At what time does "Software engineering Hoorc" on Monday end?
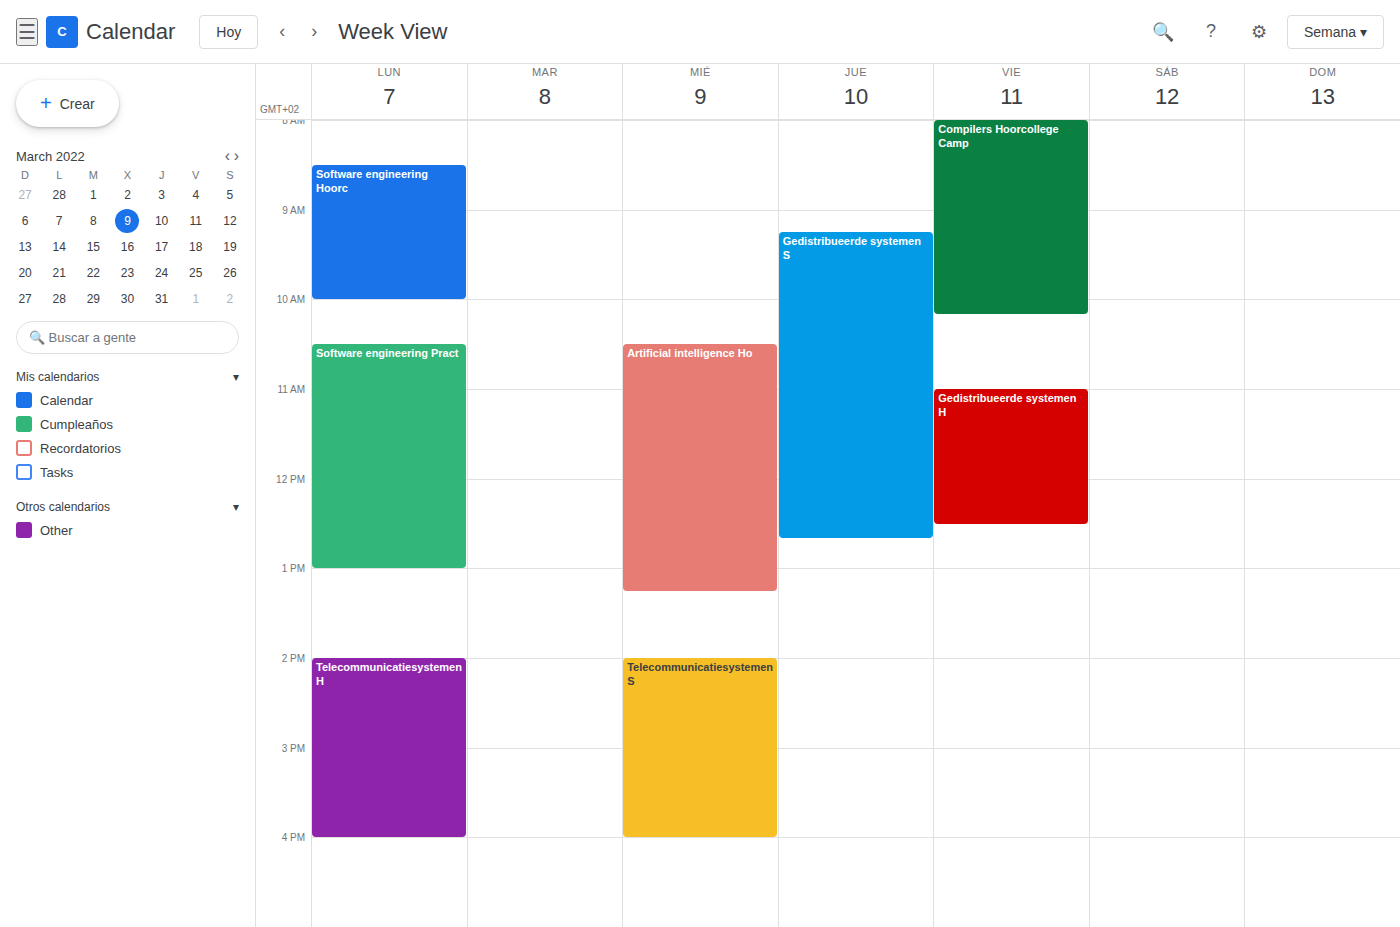
10:00